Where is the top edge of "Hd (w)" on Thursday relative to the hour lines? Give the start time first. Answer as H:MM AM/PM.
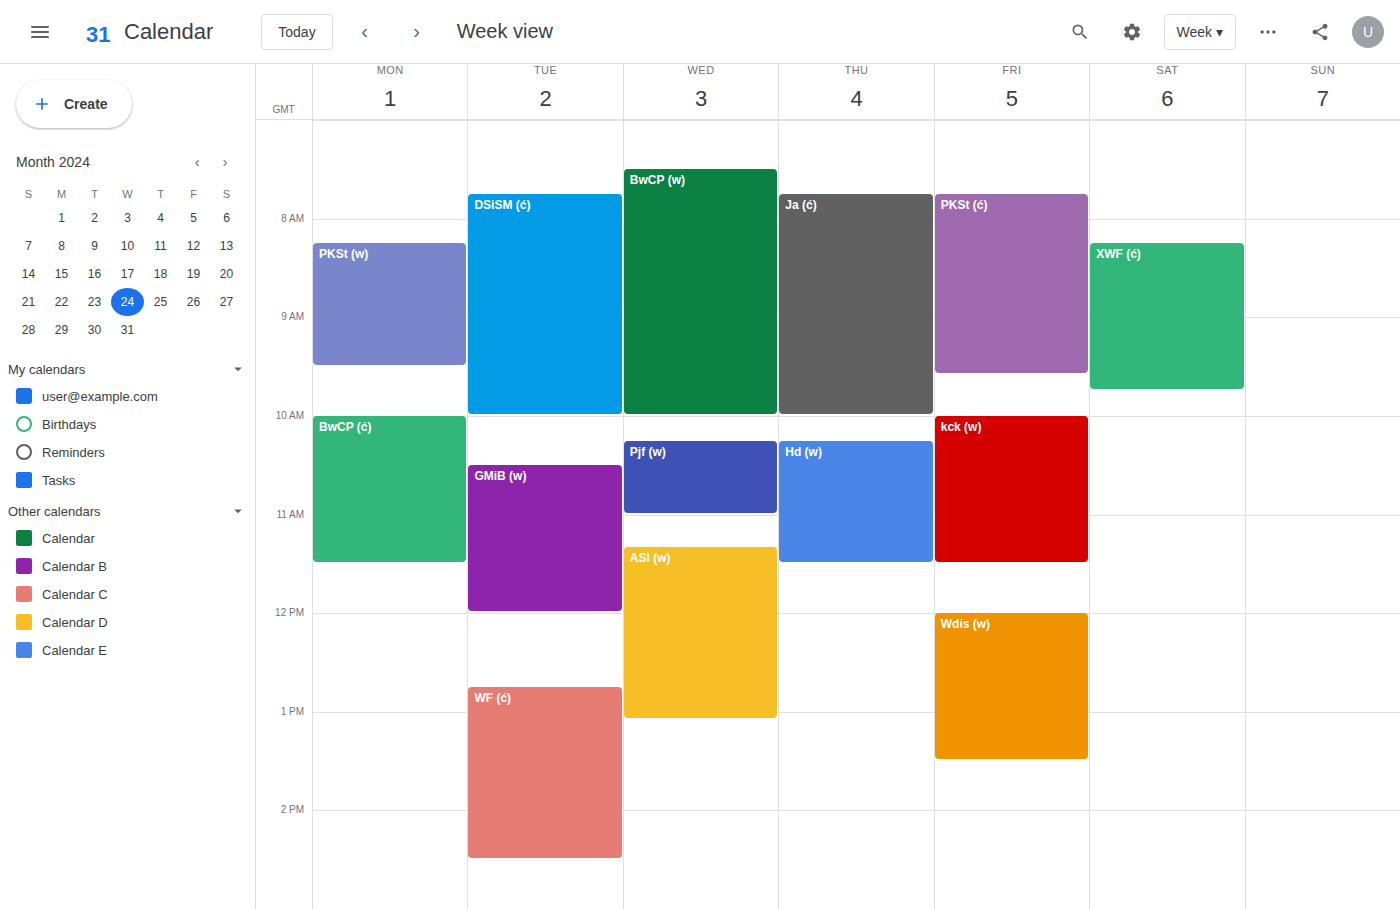
10:15 AM -- neither: a quarter of the way from the 10 AM line to the 11 AM line.